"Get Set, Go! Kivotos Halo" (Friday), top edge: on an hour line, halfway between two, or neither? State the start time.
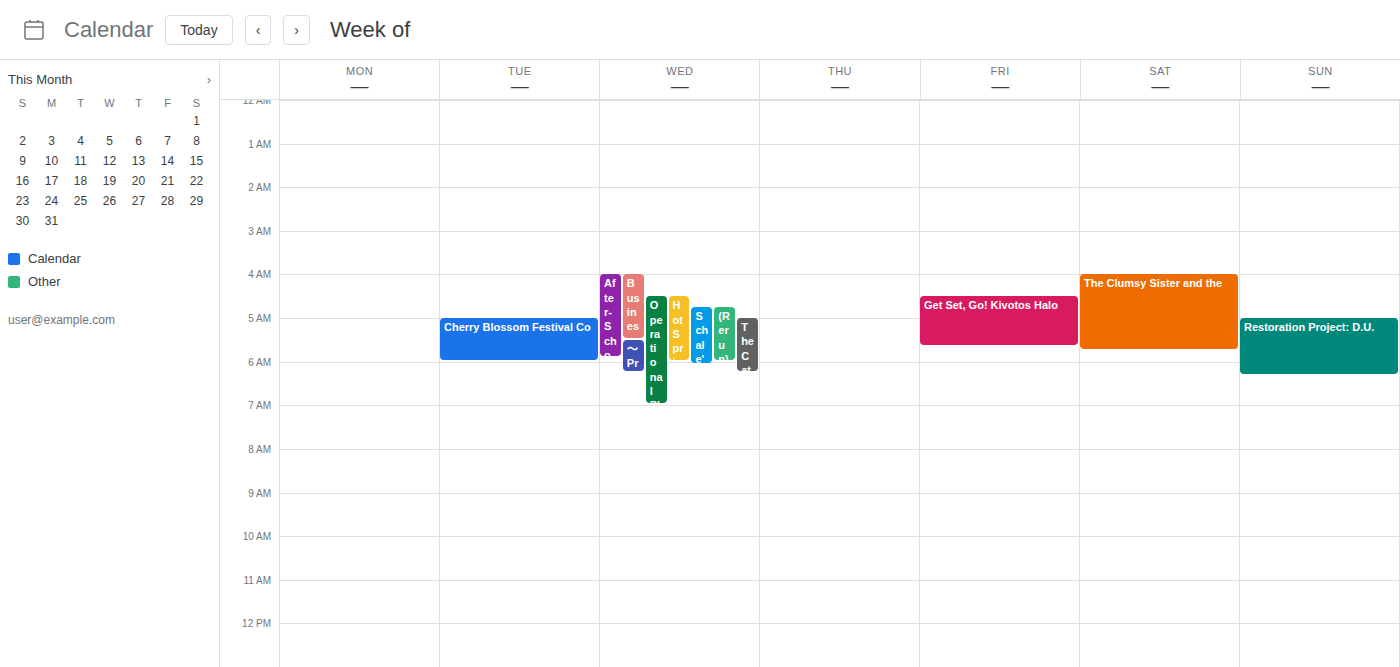
4:30 AM -- halfway between the 4 AM and 5 AM lines.